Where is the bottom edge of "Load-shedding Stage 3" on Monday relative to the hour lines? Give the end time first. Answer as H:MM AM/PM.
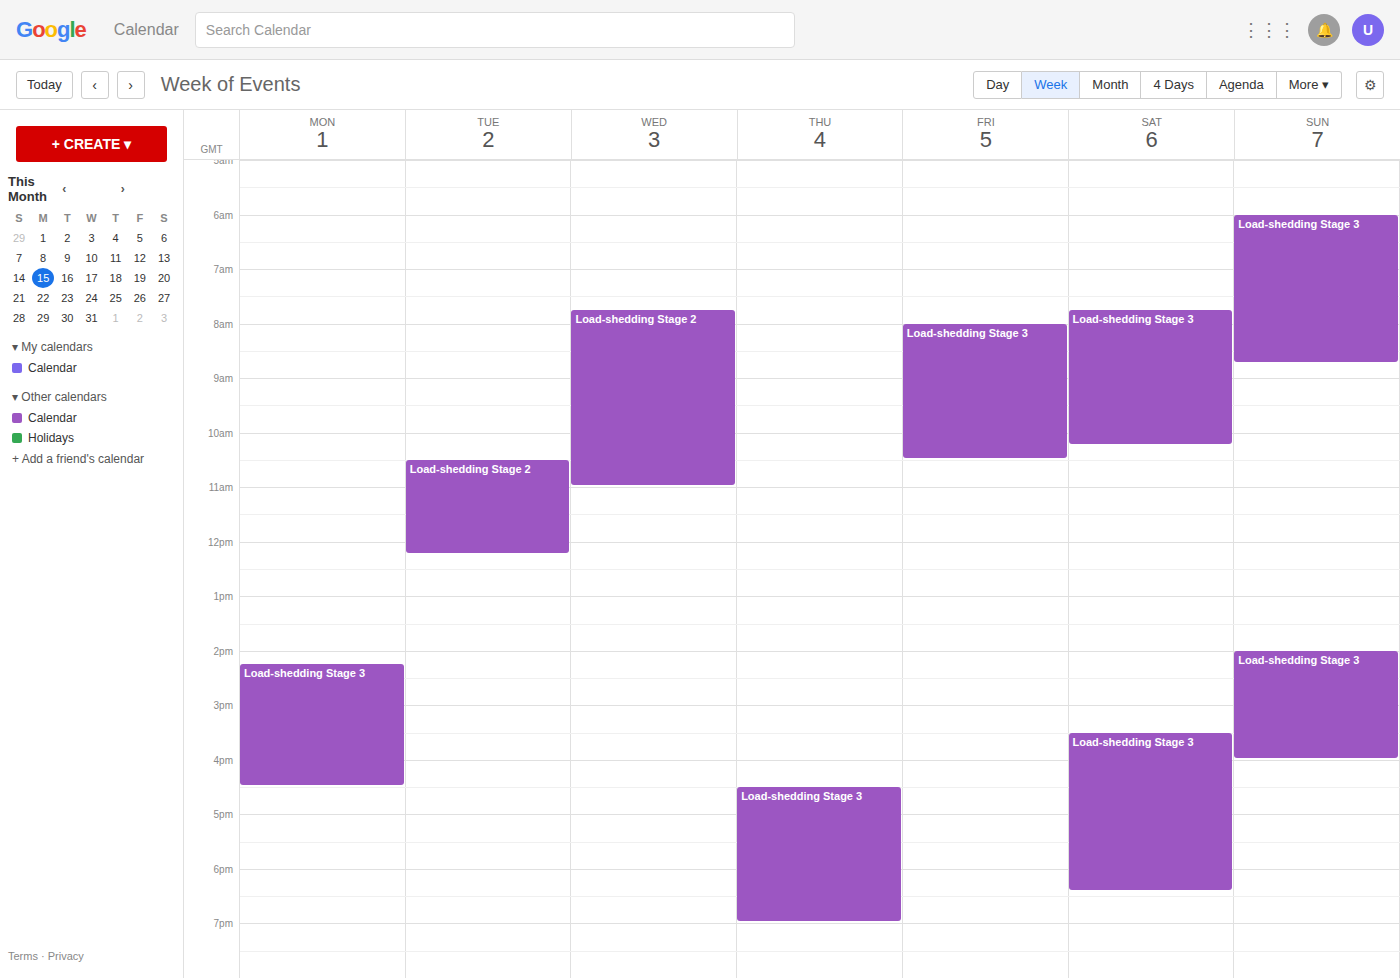
4:30 PM -- halfway between the 4 PM and 5 PM lines.